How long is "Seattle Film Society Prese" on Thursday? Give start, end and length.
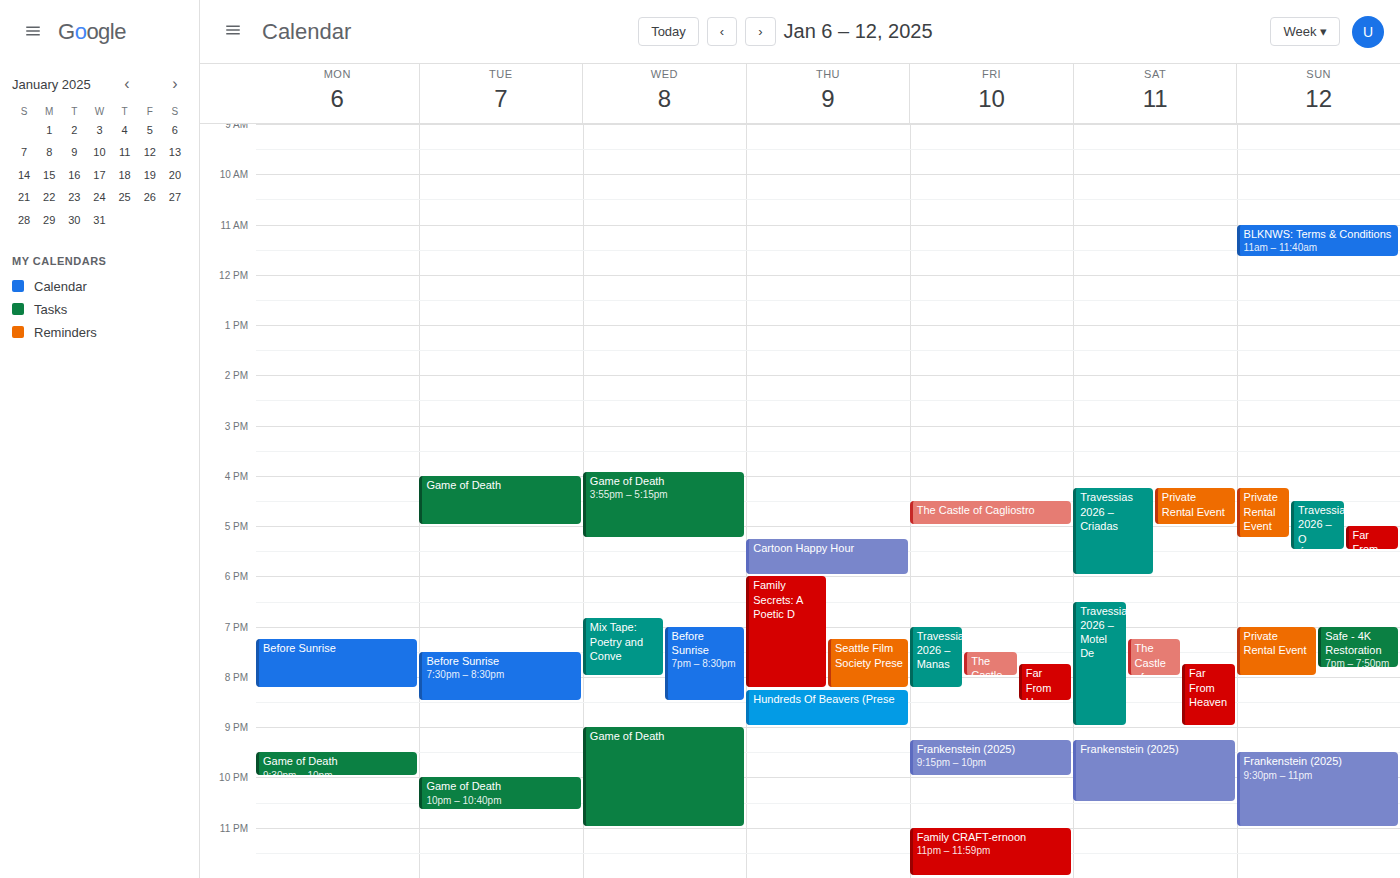
7:15 PM to 8:15 PM, 1 hour